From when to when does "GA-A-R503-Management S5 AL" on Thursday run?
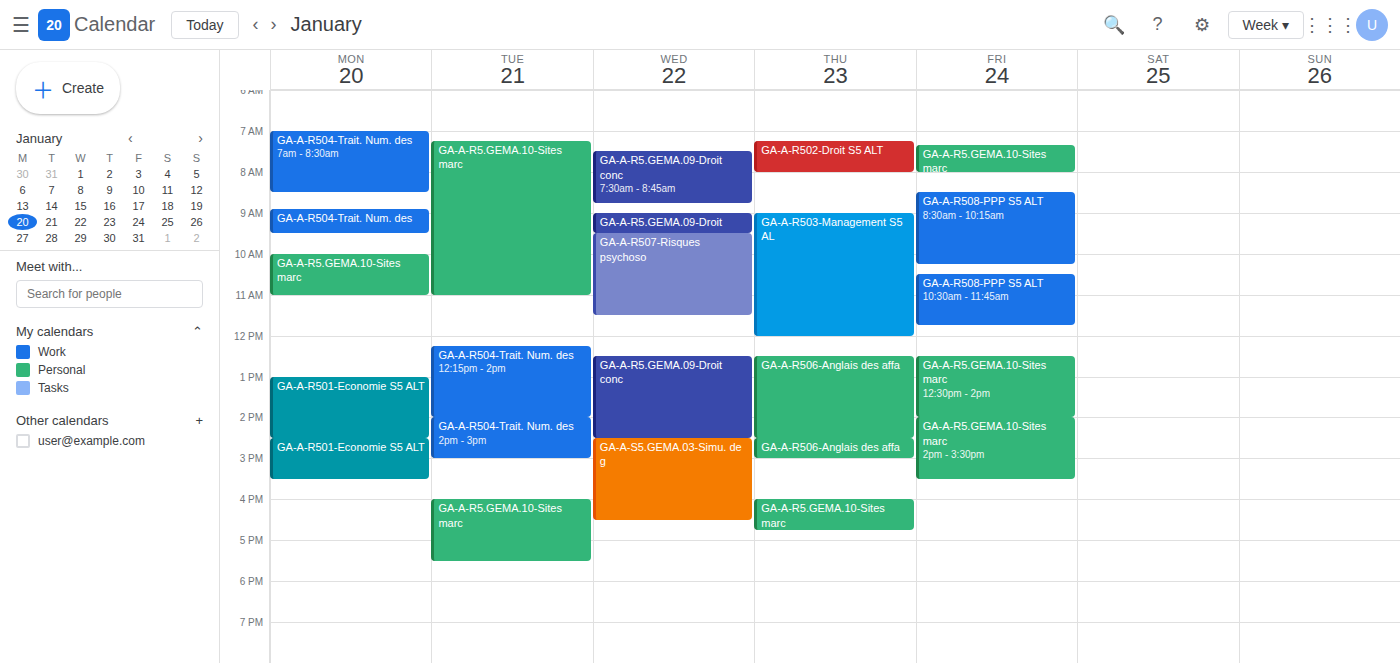
09:00 to 12:00